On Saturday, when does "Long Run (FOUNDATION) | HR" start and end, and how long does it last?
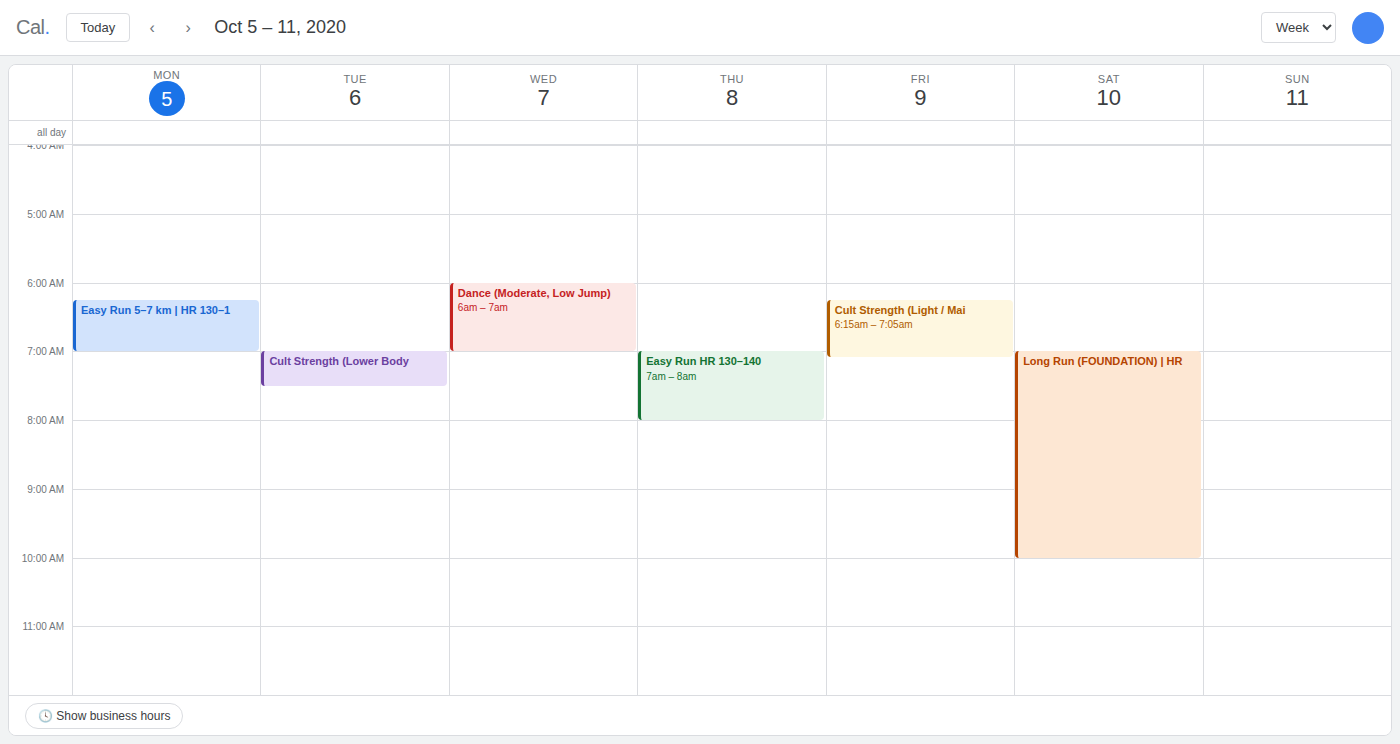
7:00 AM to 10:00 AM, 3 hours